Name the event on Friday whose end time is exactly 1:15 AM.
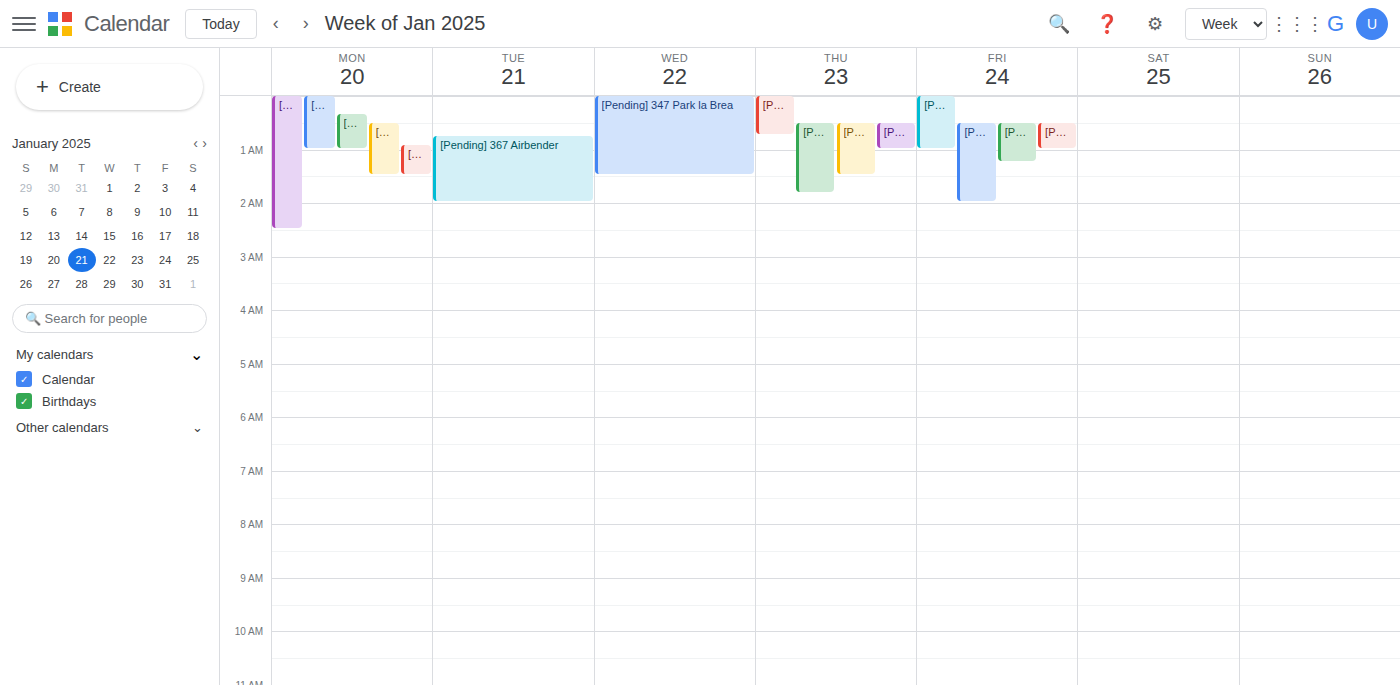
"[Pending] 365 Every Year A"